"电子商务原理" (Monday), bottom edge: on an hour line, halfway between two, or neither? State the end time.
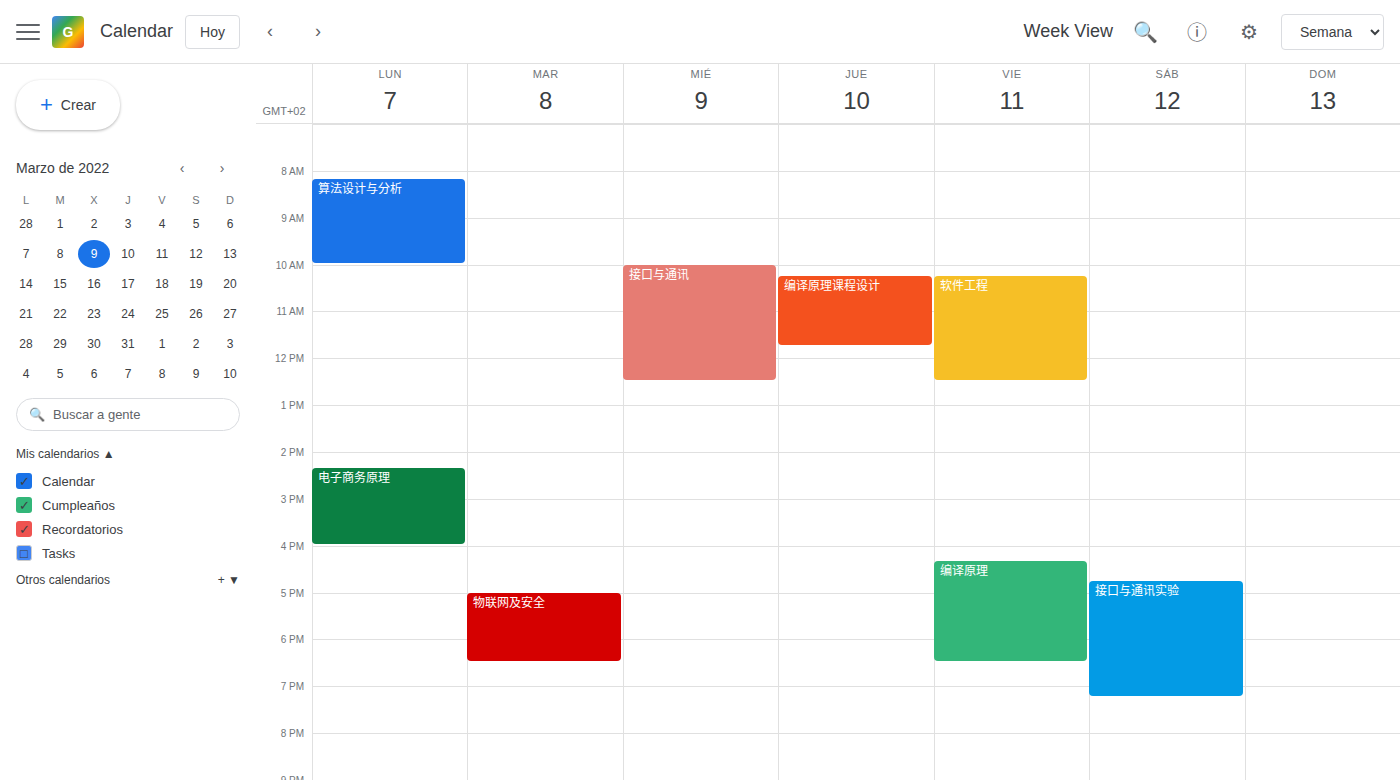
4:00 PM -- exactly on the 4 PM line.